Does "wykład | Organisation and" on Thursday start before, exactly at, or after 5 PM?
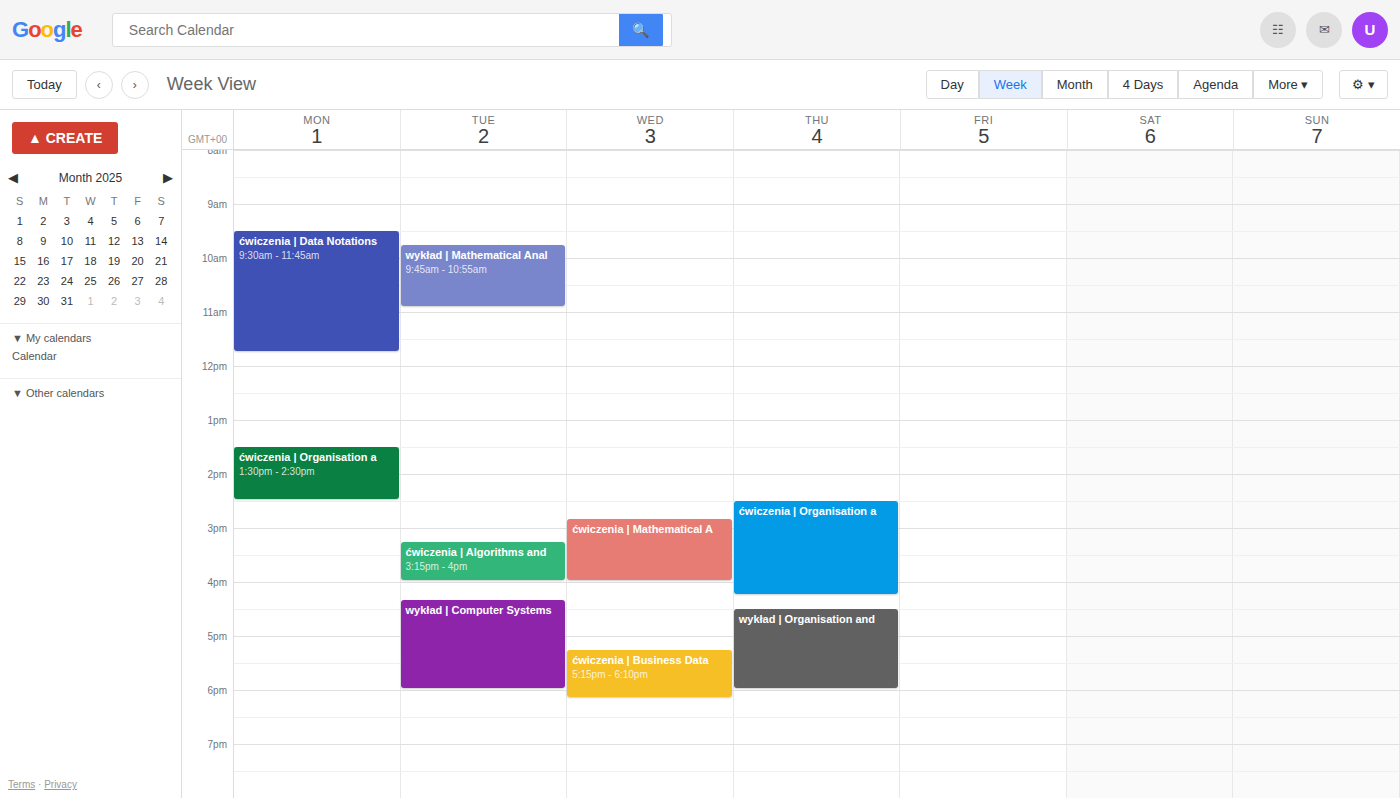
4:30 PM -- before 5 PM, 30 minutes above the 5 PM line.